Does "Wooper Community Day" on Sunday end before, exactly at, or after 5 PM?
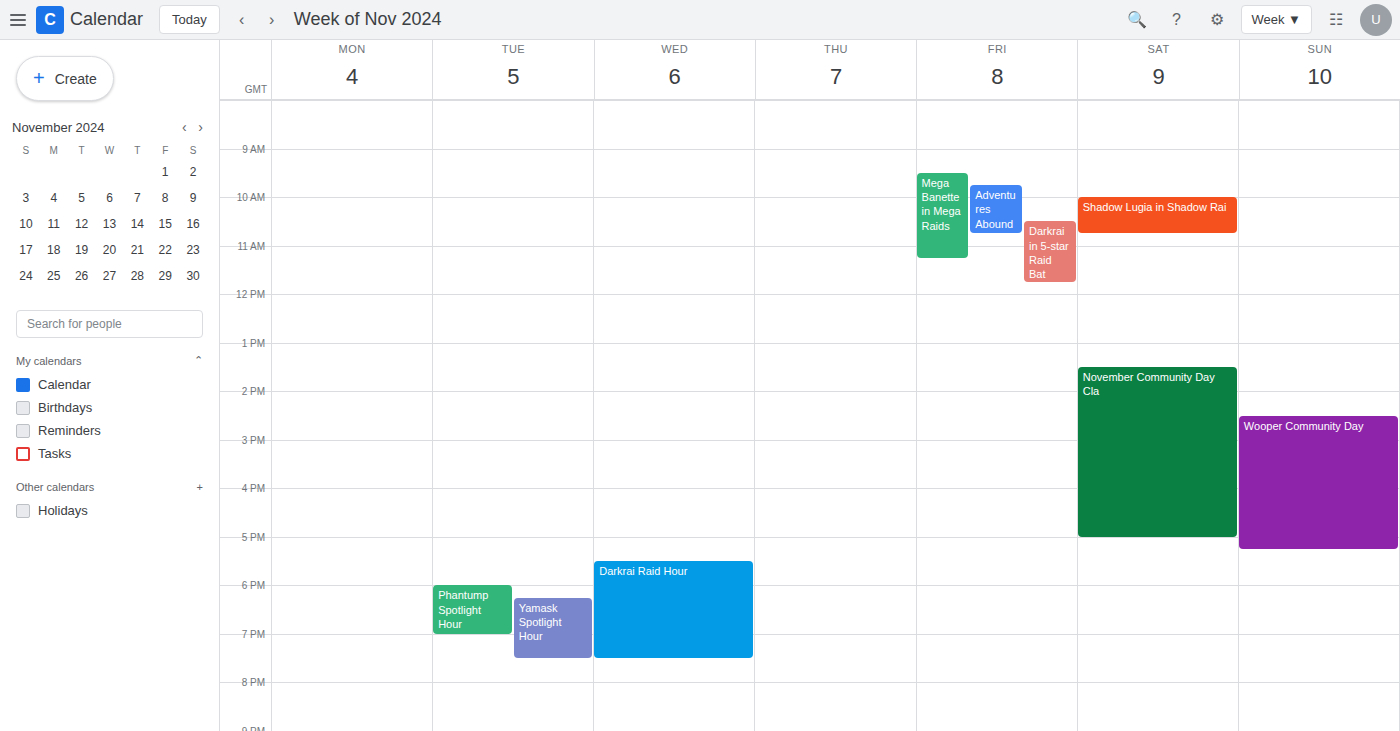
5:15 PM -- after 5 PM, 15 minutes below the 5 PM line.